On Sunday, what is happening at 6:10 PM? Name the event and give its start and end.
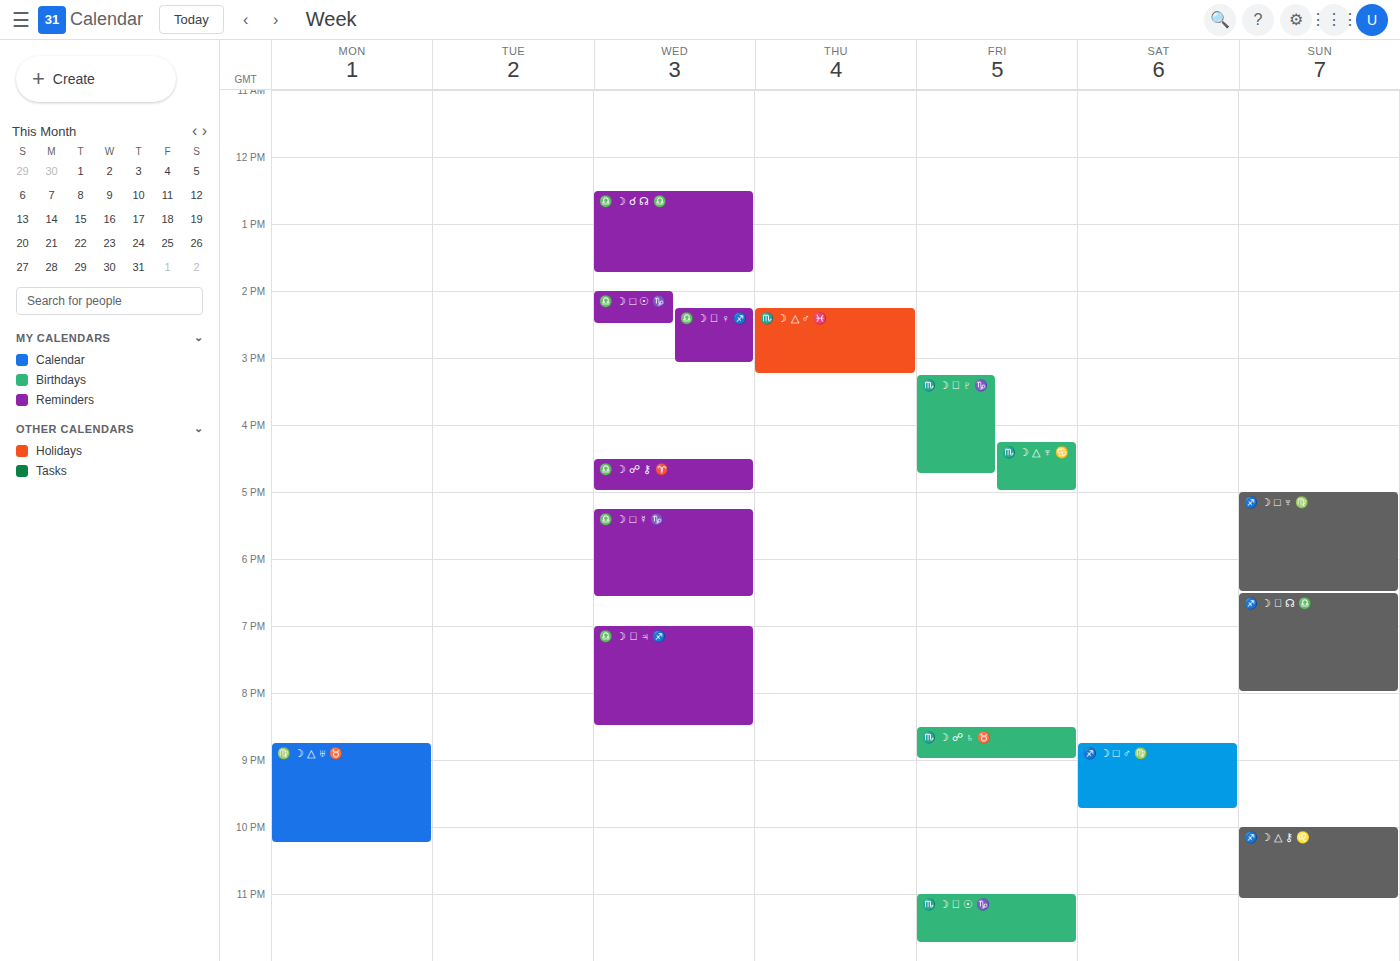
"♐️ ☽ □ ♆ ♍️", 5:00 PM to 6:30 PM